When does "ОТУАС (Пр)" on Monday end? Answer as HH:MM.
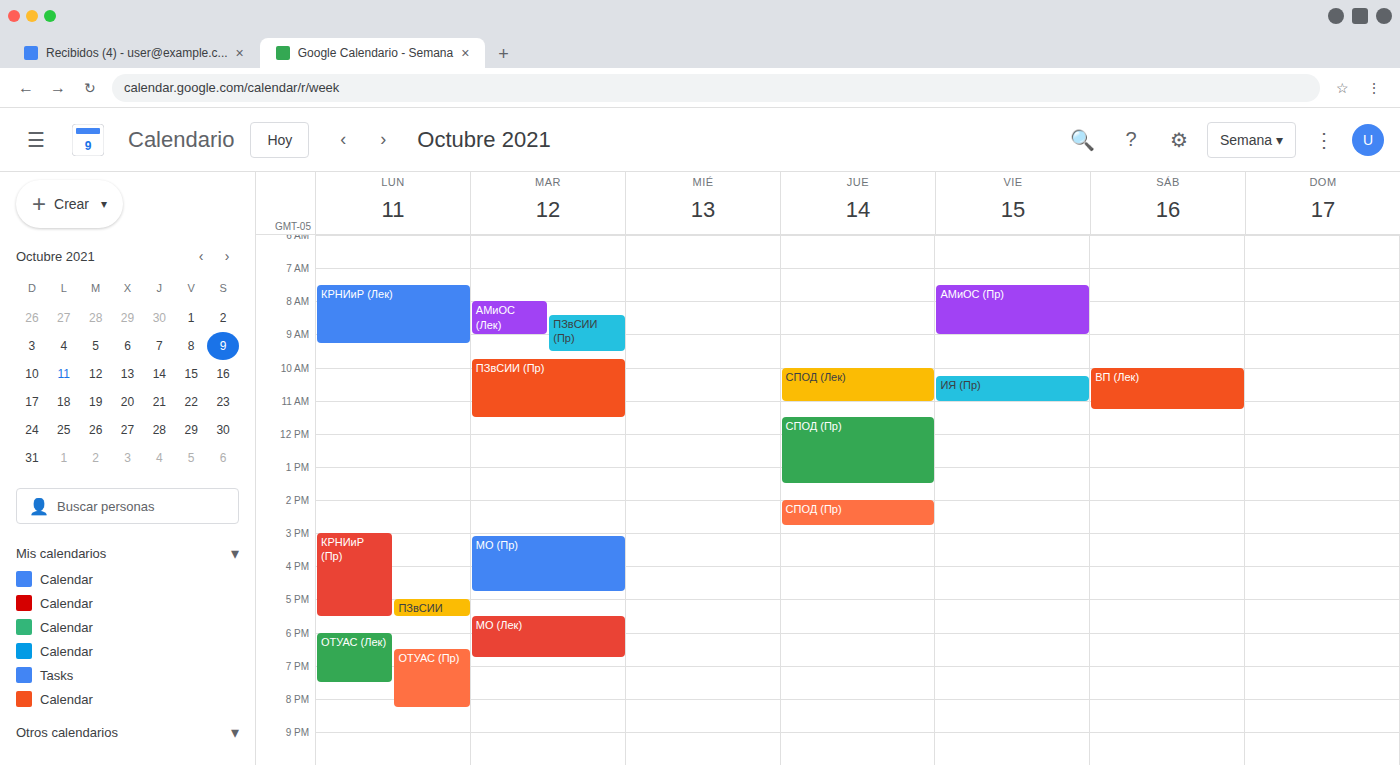
20:15